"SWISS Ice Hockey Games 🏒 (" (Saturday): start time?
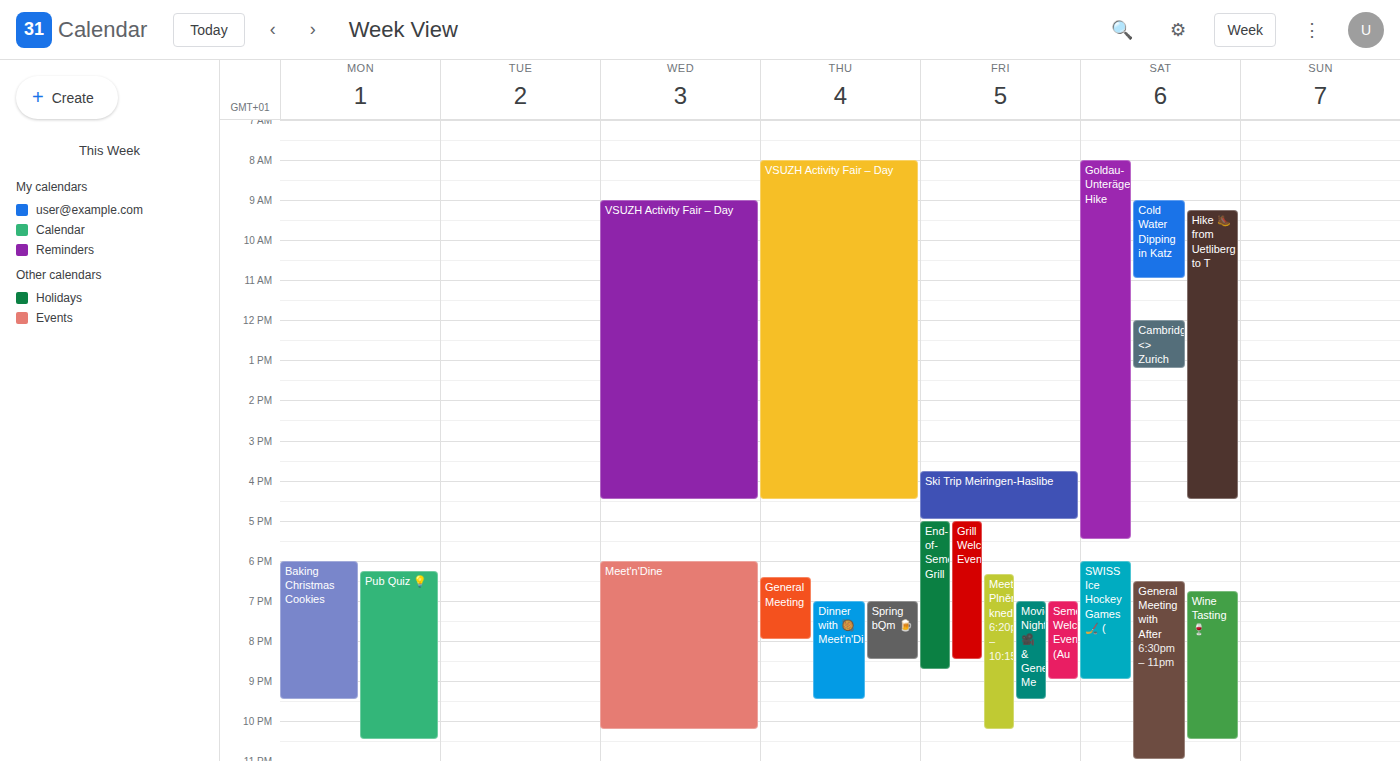
18:00